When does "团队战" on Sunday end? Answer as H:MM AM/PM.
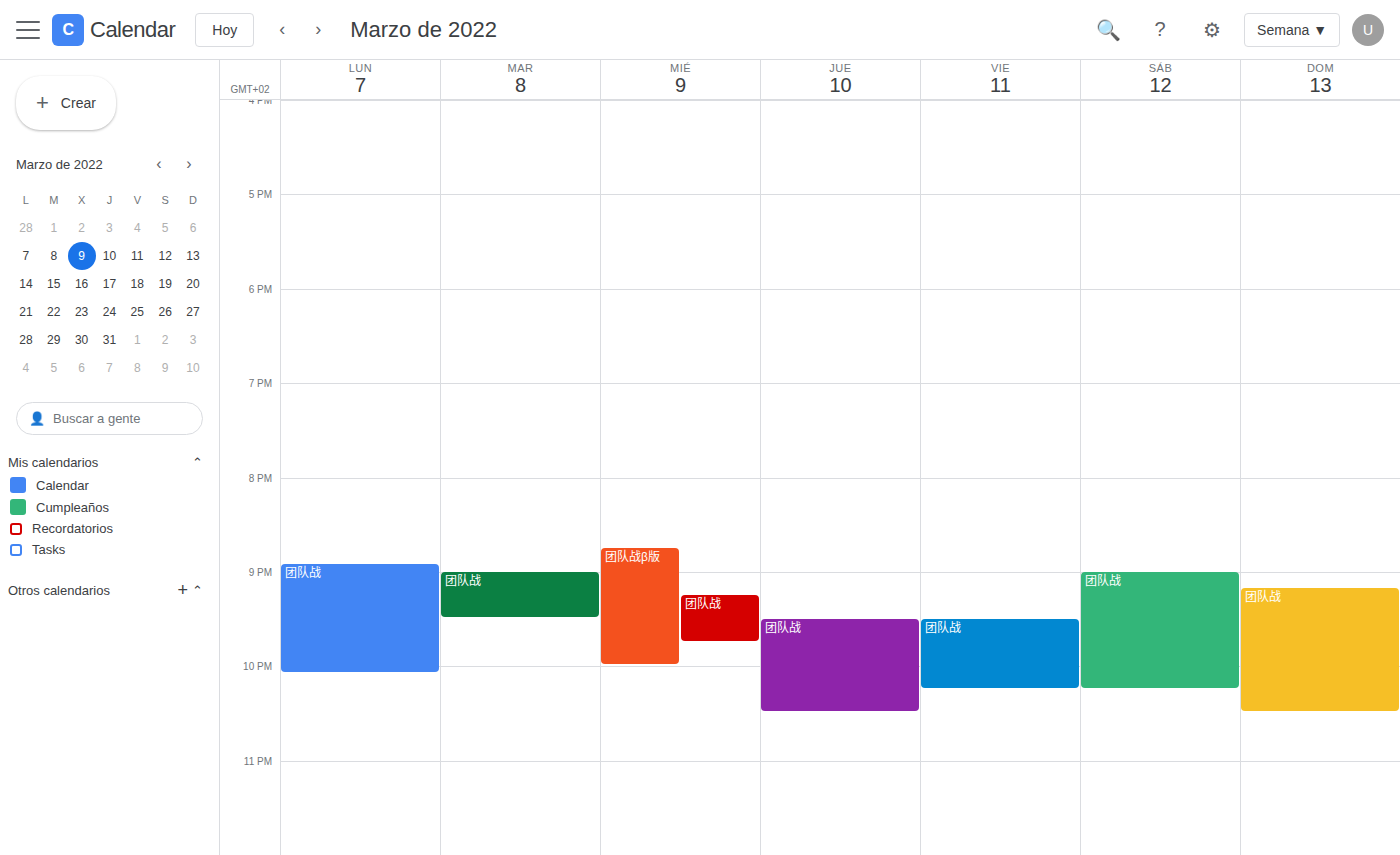
10:30 PM